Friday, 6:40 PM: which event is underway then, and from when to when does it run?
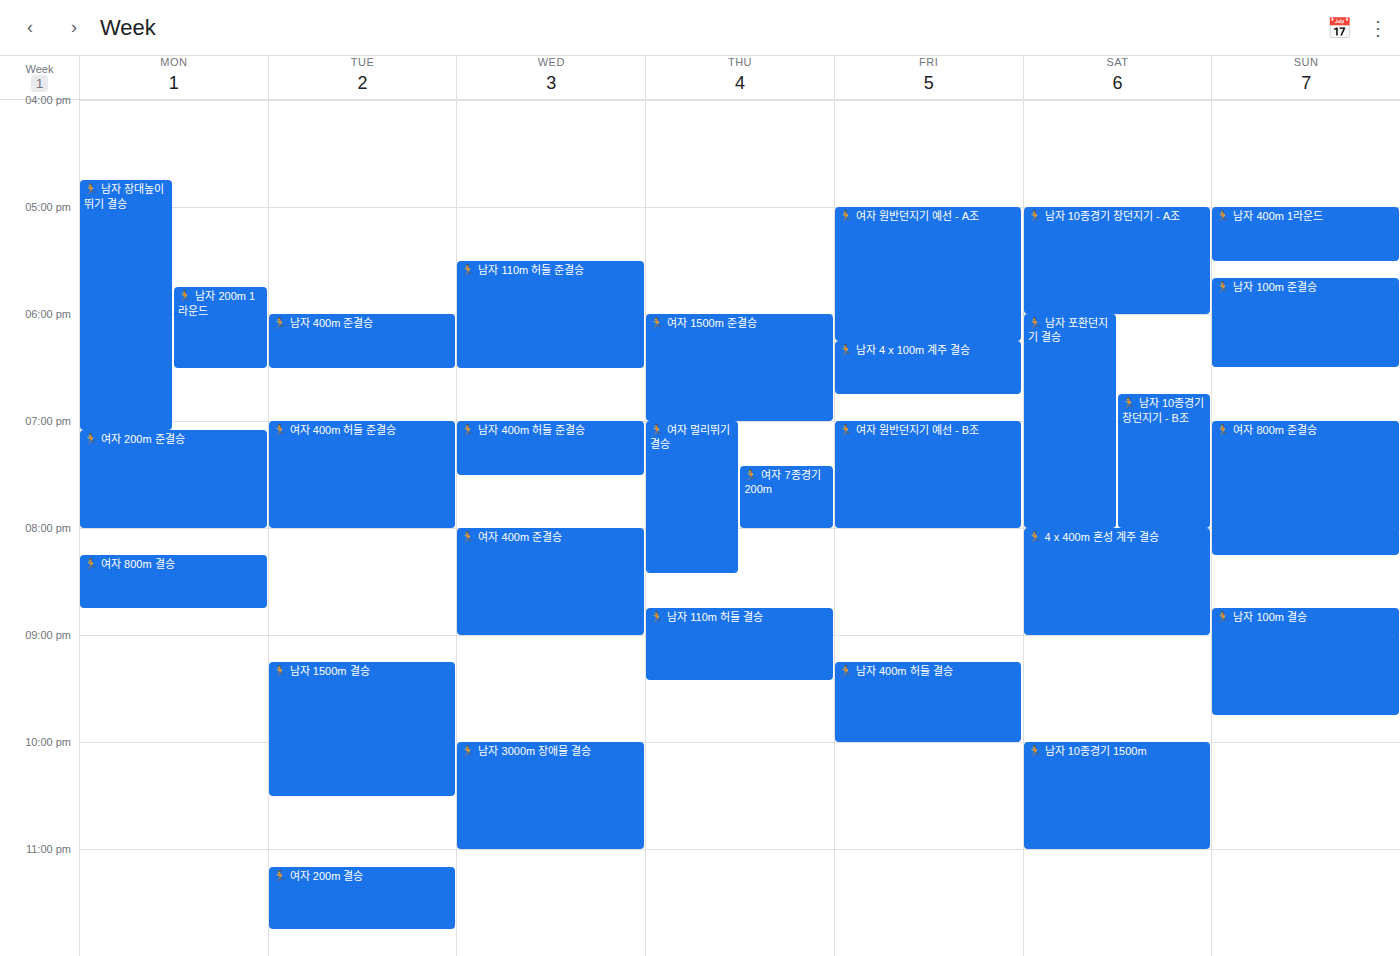
"🏃 남자 4 x 100m 계주 결승", 6:15 PM to 6:45 PM